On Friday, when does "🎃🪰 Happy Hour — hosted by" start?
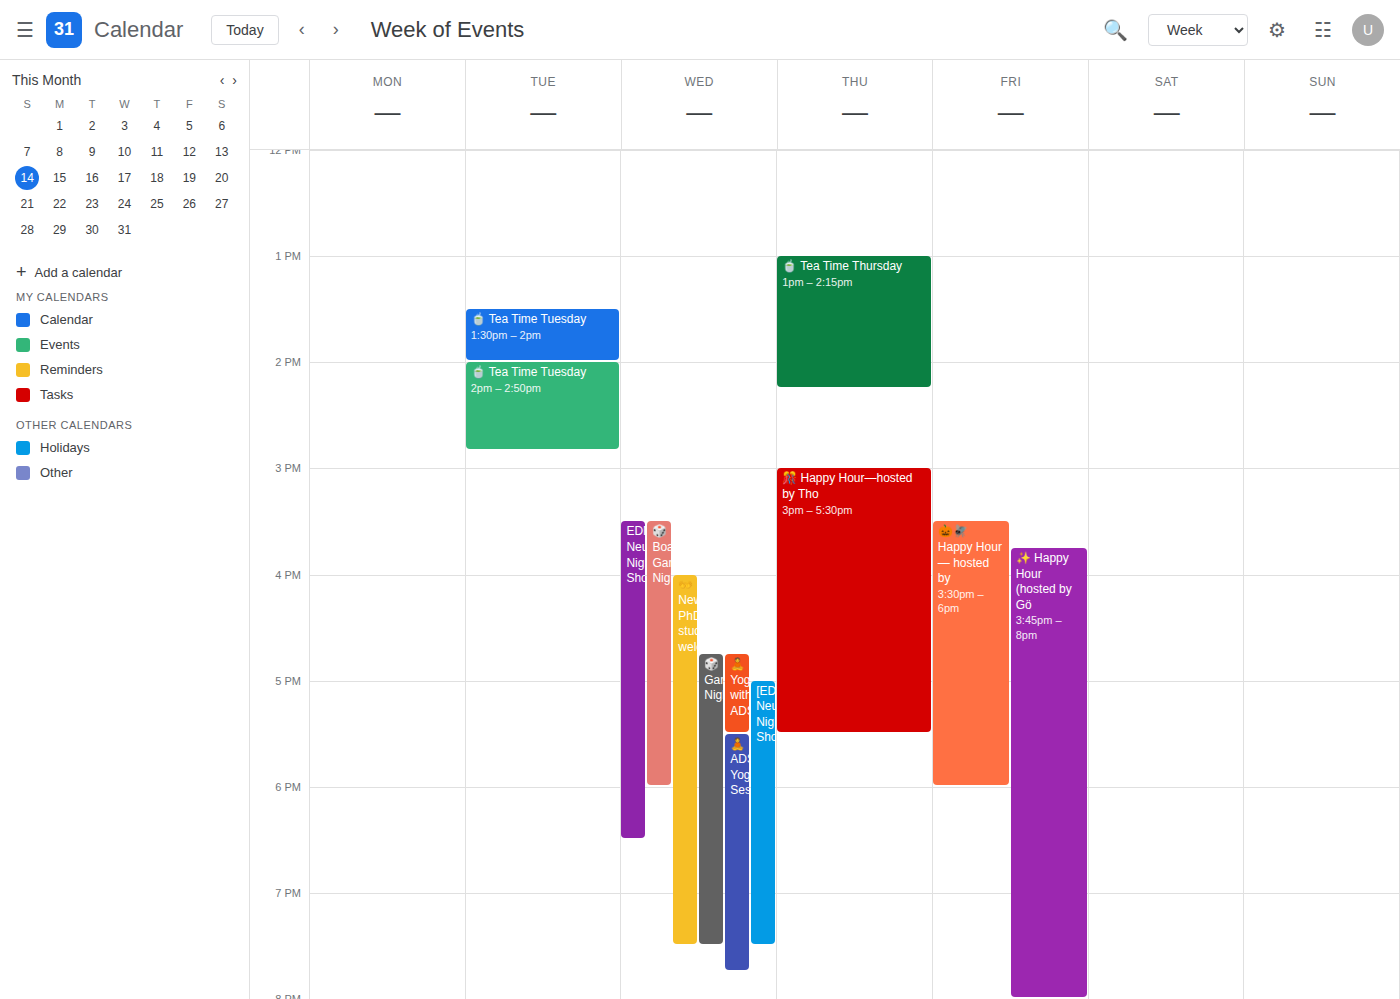
3:30 PM